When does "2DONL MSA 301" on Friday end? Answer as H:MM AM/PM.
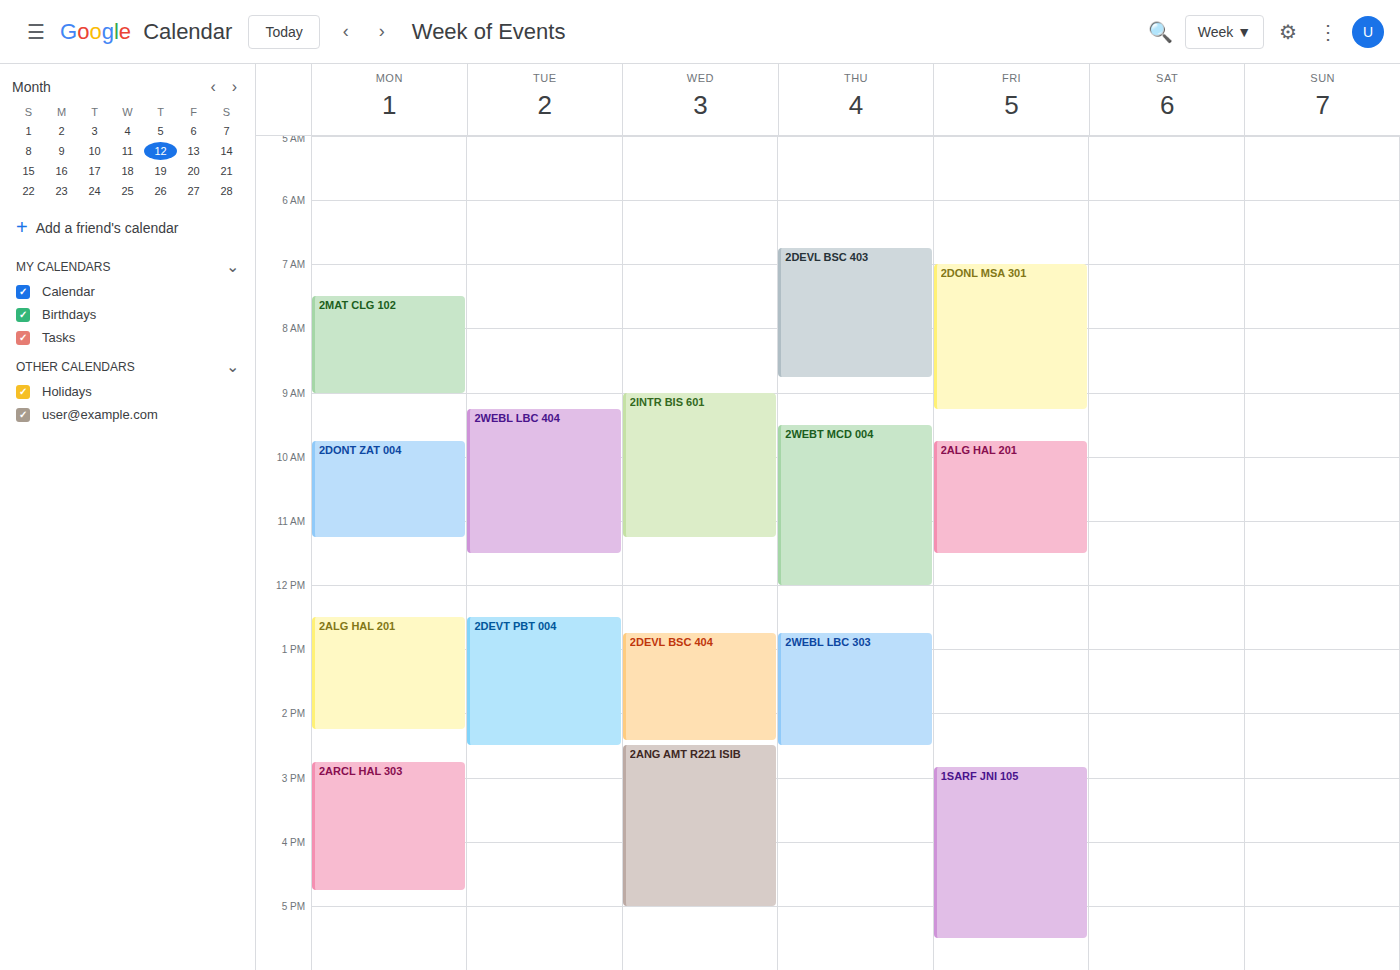
9:15 AM